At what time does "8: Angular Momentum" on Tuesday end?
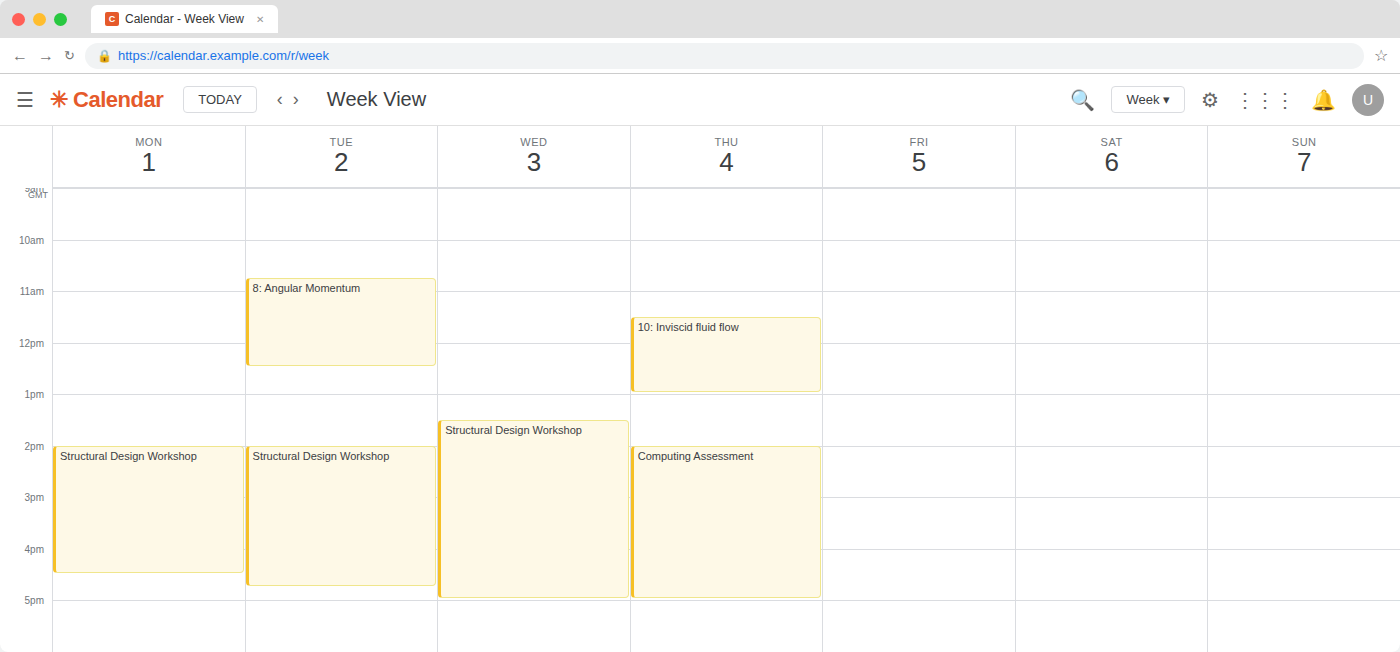
12:30 PM